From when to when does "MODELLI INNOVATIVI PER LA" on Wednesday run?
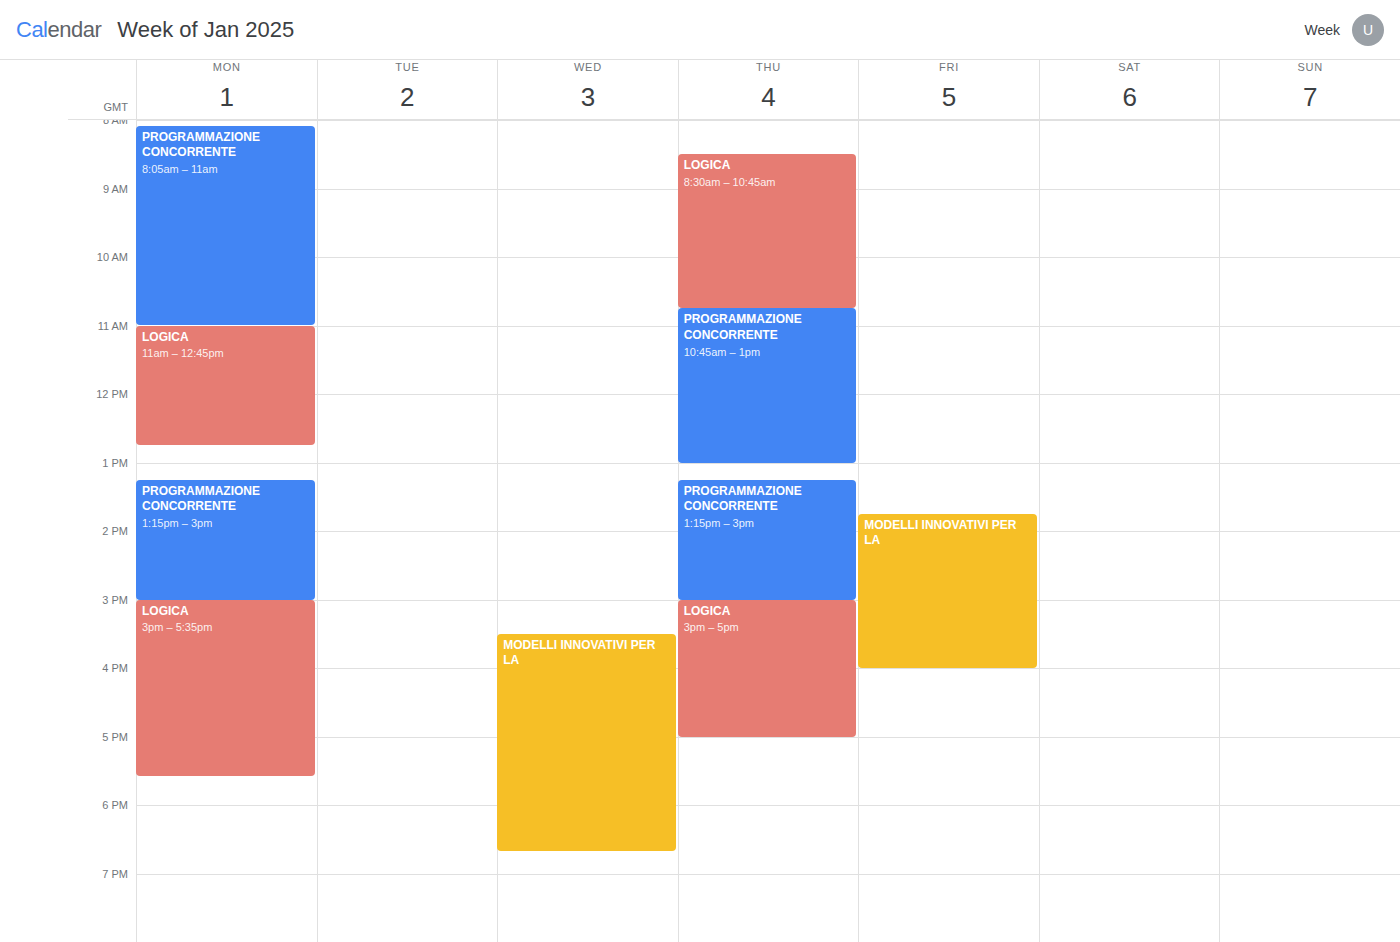
3:30 PM to 6:40 PM